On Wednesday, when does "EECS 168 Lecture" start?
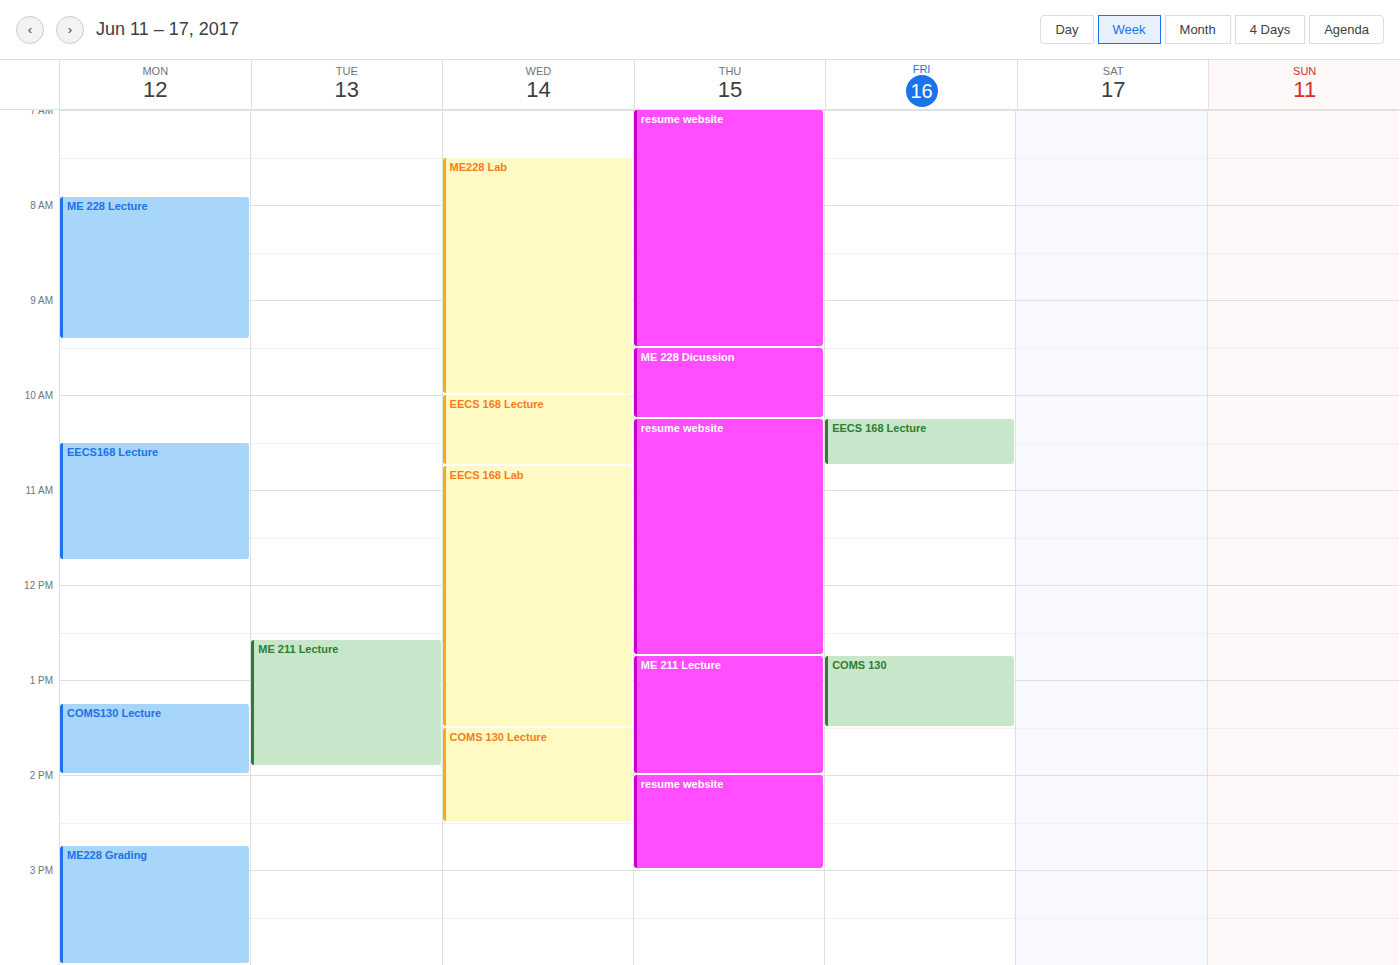
10:00 AM